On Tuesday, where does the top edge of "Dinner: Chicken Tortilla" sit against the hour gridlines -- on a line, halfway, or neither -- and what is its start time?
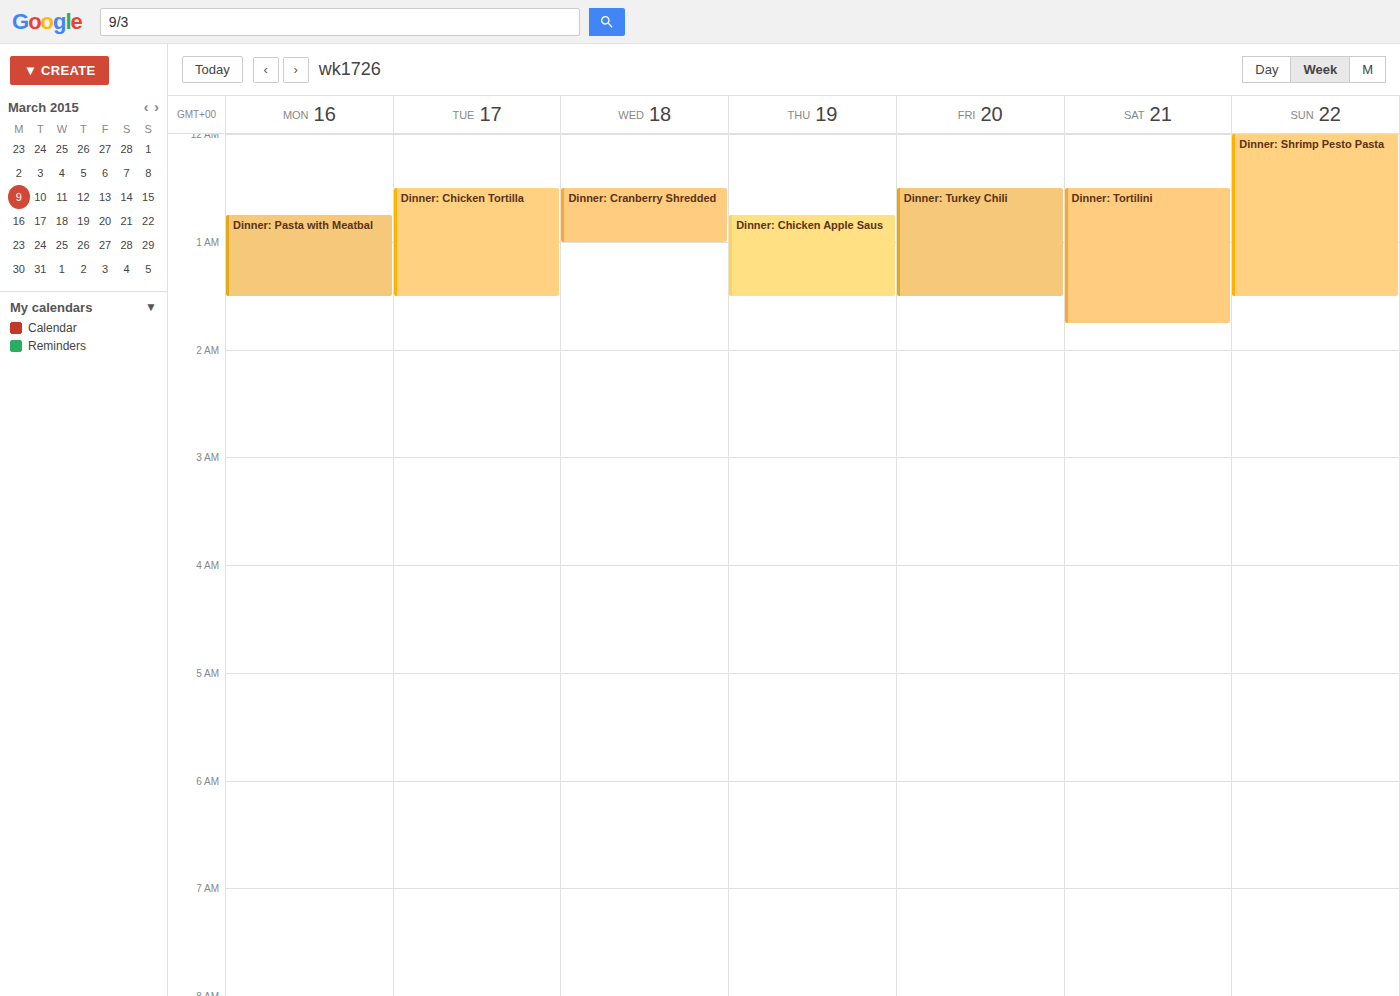
12:30 AM -- halfway between the 12 AM and 1 AM lines.